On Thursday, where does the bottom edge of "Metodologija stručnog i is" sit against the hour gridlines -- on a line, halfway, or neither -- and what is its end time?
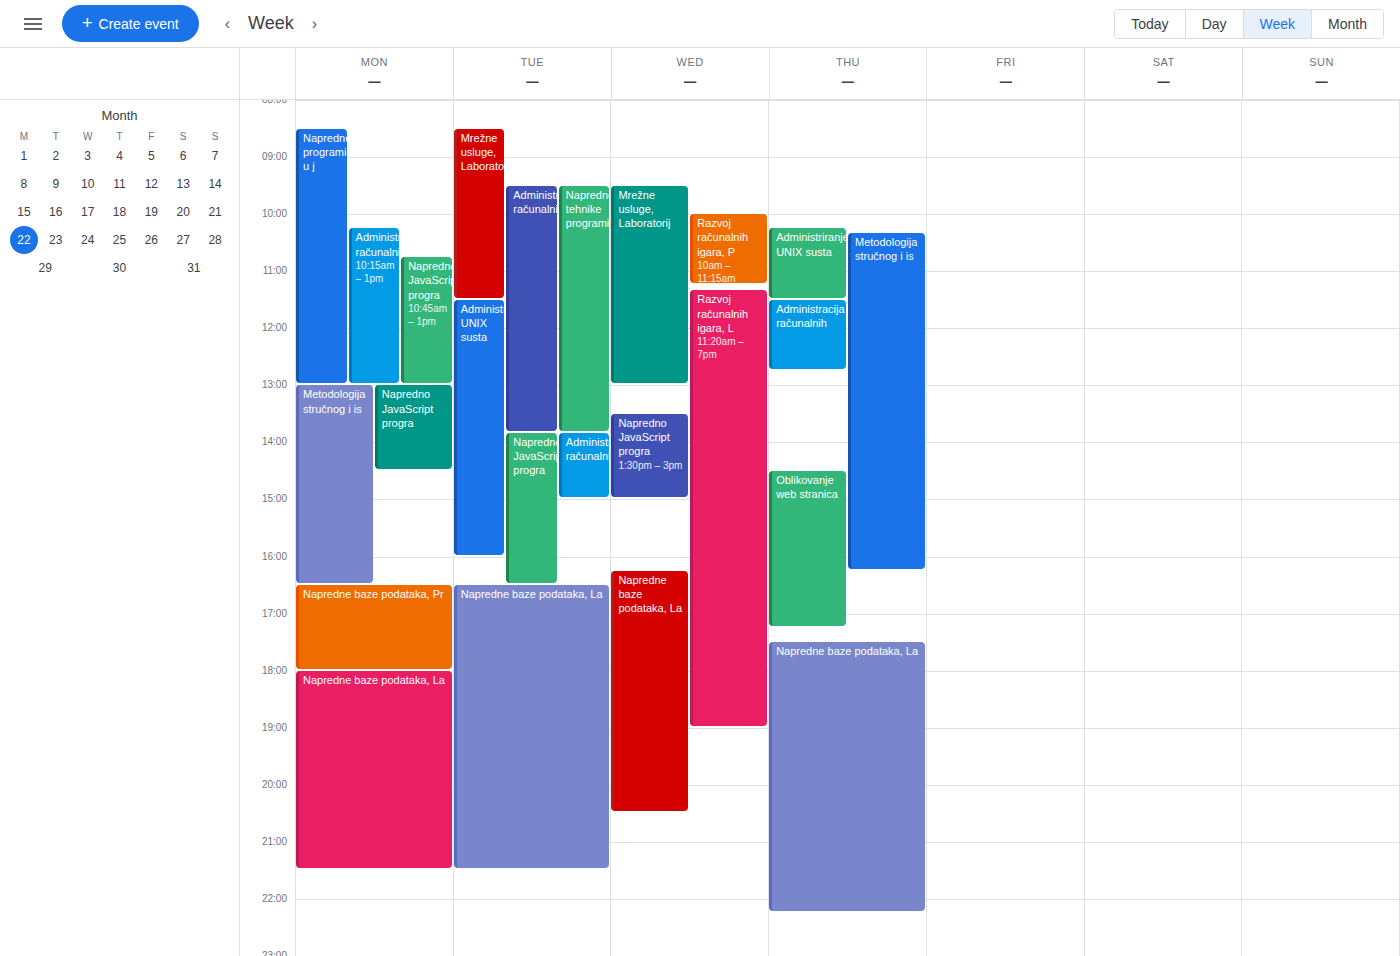
4:15 PM -- neither: a quarter of the way from the 4 PM line to the 5 PM line.